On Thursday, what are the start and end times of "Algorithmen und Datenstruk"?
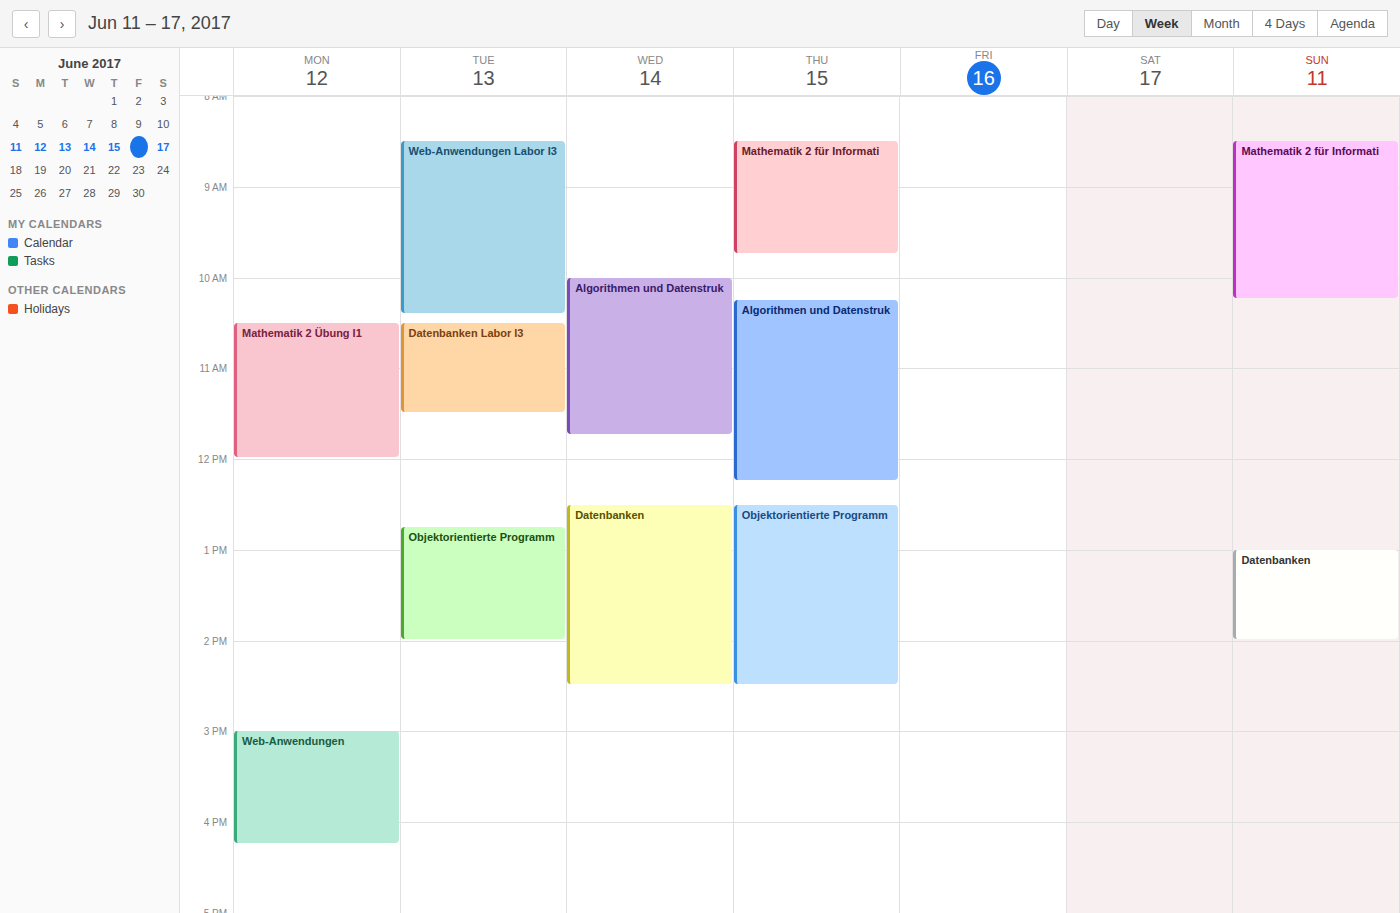
10:15 AM to 12:15 PM